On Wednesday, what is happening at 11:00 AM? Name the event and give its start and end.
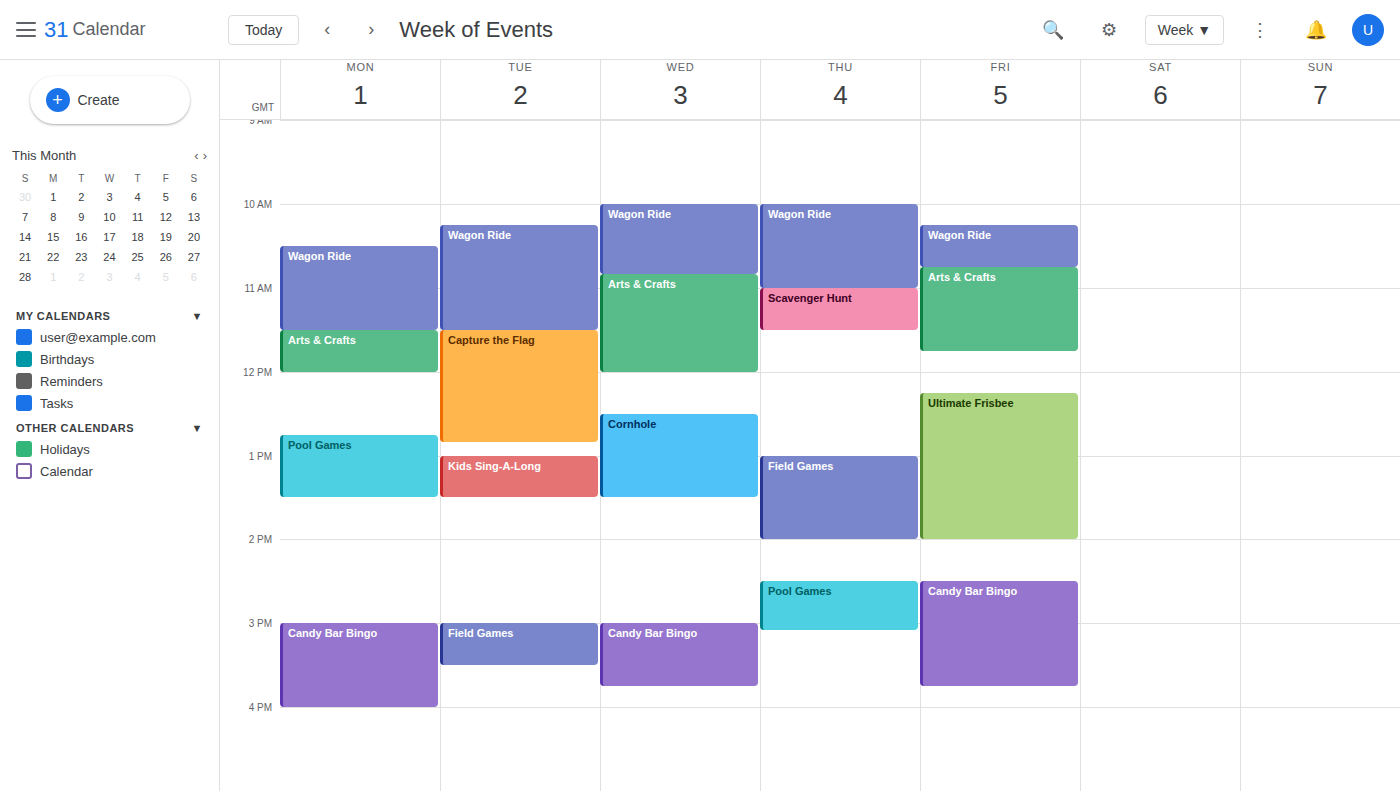
"Arts & Crafts", 10:50 AM to 12:00 PM